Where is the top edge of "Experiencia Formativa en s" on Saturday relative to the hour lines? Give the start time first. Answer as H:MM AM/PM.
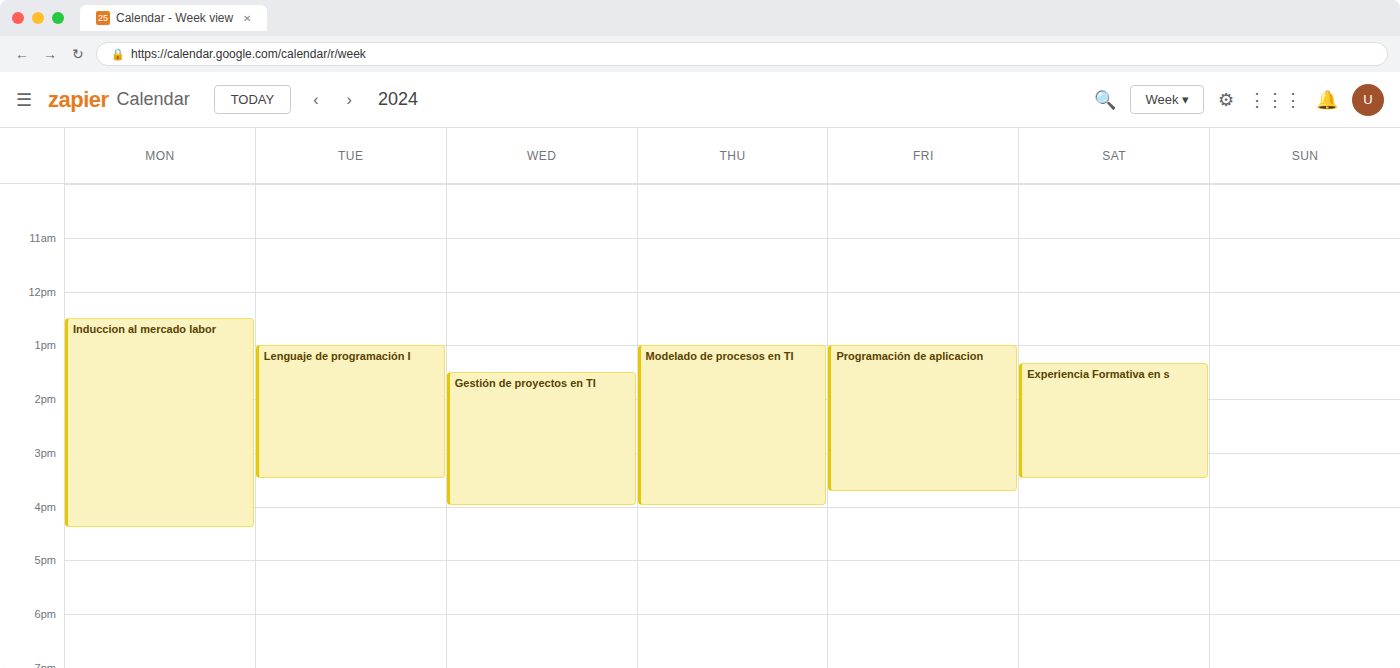
1:20 PM -- neither: 20 minutes below the 1 PM line and 40 minutes above the 2 PM line.